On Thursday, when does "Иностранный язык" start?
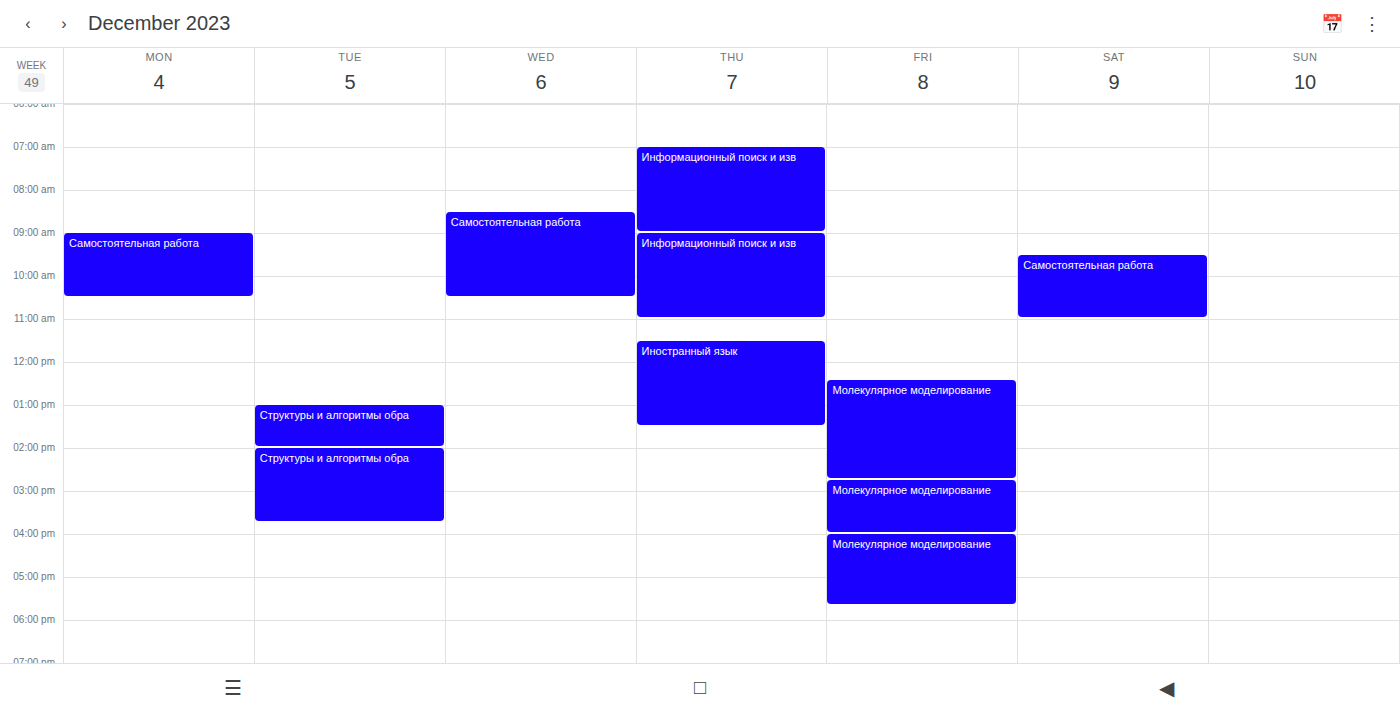
11:30 AM